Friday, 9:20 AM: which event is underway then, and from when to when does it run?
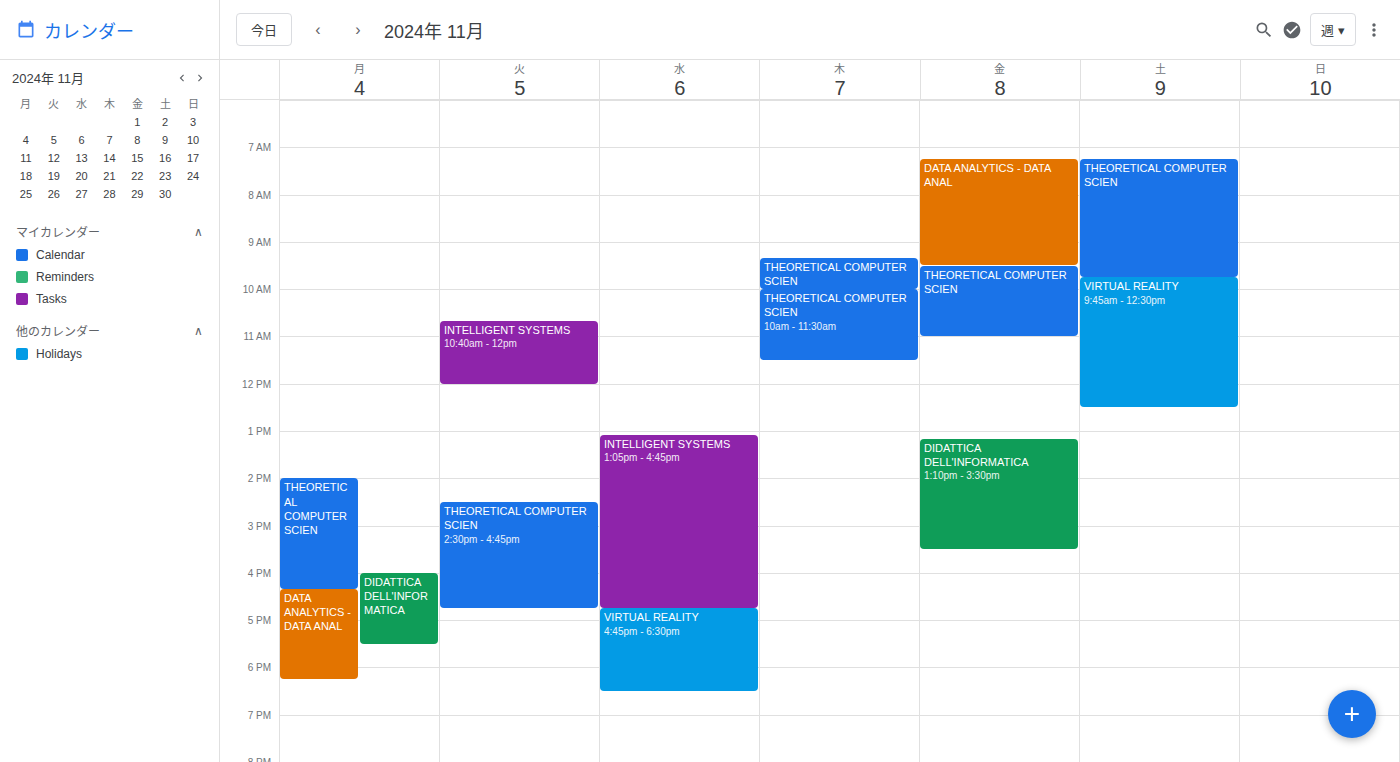
"DATA ANALYTICS - DATA ANAL", 7:15 AM to 9:30 AM